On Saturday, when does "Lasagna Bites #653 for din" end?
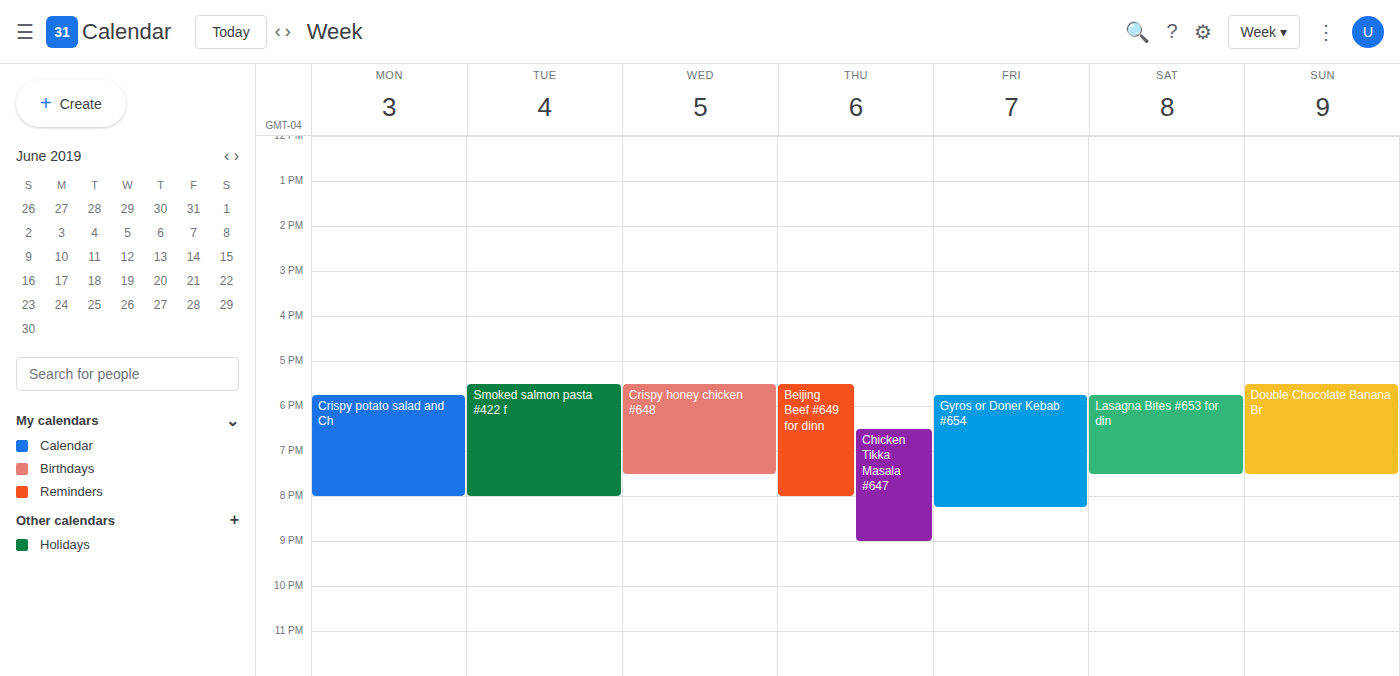
7:30 PM